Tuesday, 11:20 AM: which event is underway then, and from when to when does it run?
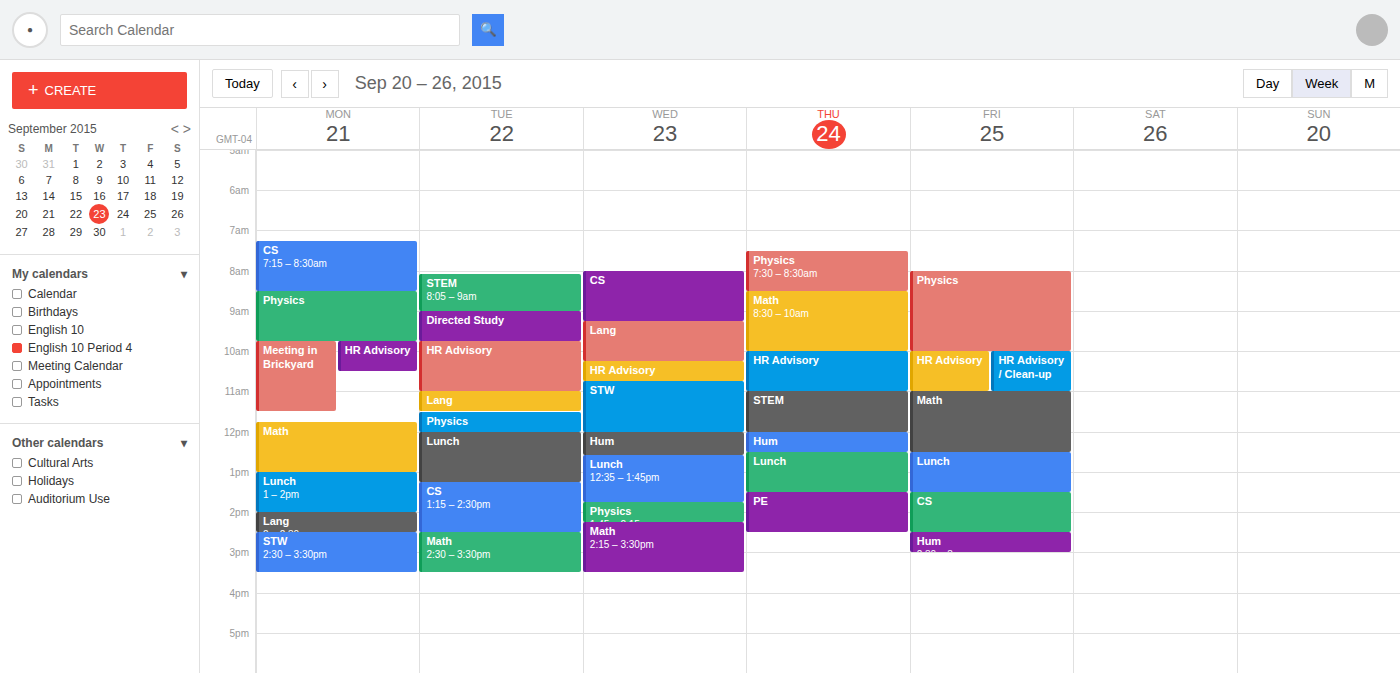
"Lang", 11:00 AM to 11:30 AM